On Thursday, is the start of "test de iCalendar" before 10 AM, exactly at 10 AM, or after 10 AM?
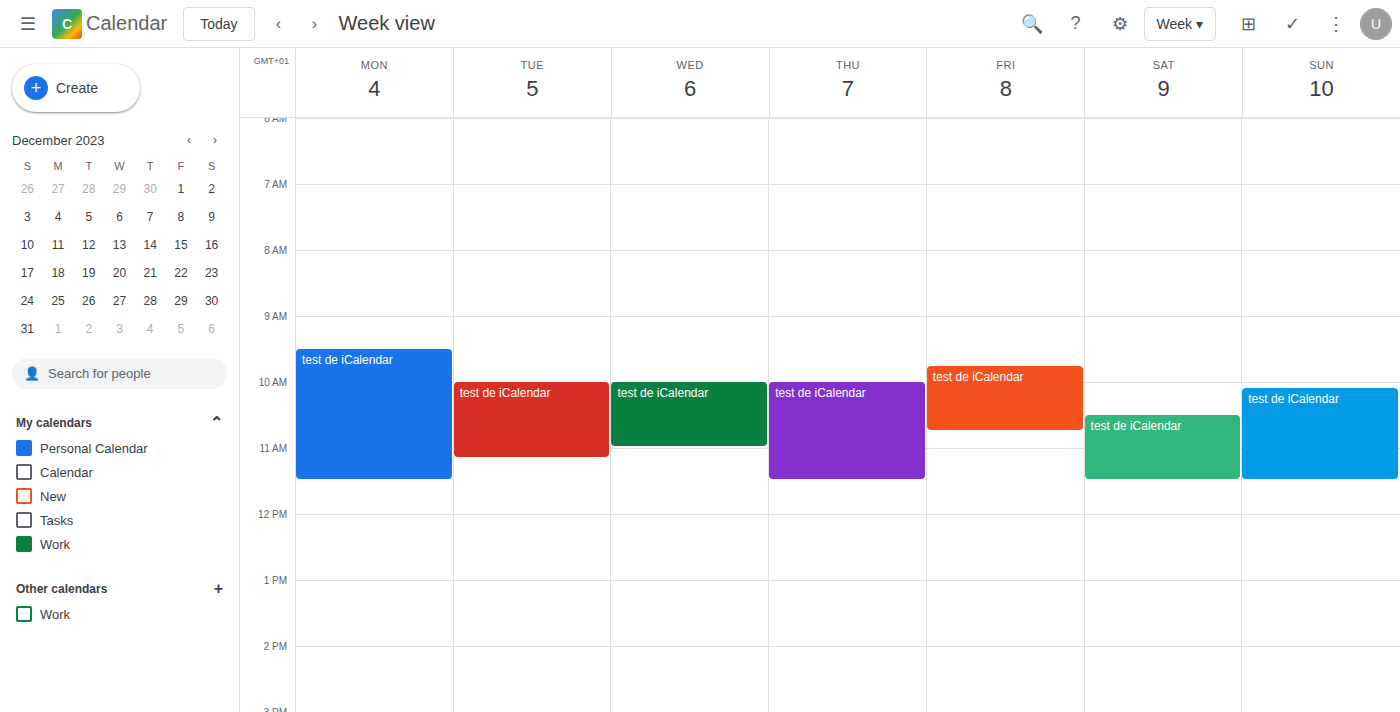
10:00 AM -- exactly at 10 AM, on the 10 AM line.